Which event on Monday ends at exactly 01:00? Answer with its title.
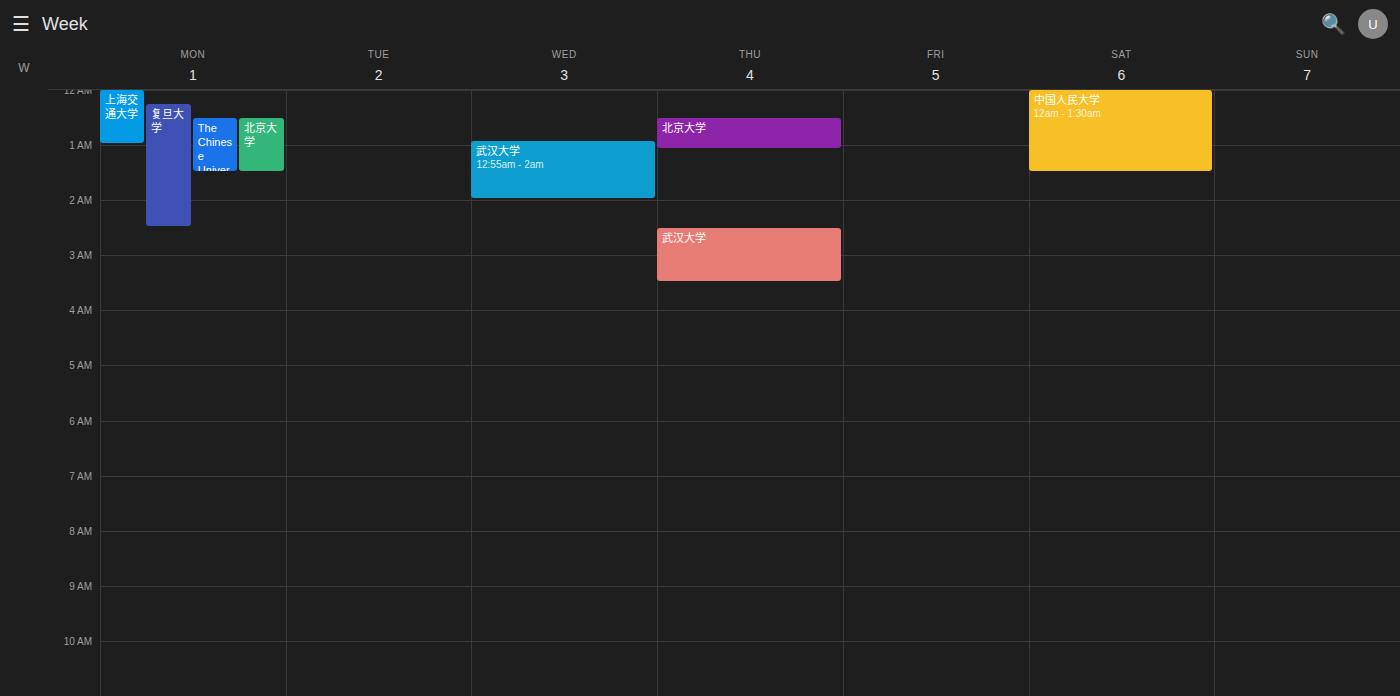
"上海交通大学"